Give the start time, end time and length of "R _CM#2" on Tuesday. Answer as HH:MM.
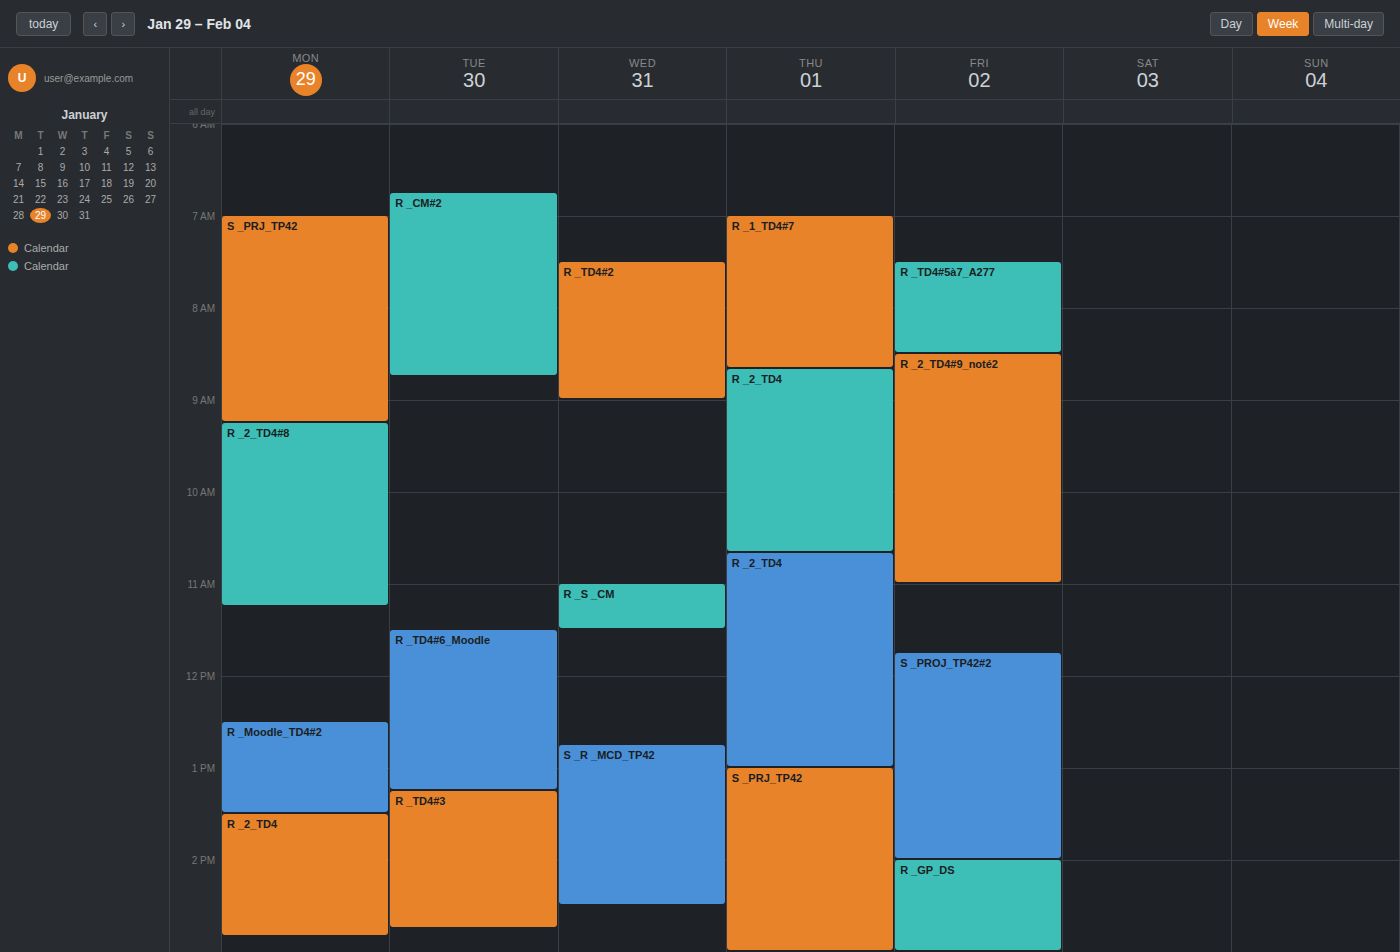
06:45 to 08:45, 2 hours